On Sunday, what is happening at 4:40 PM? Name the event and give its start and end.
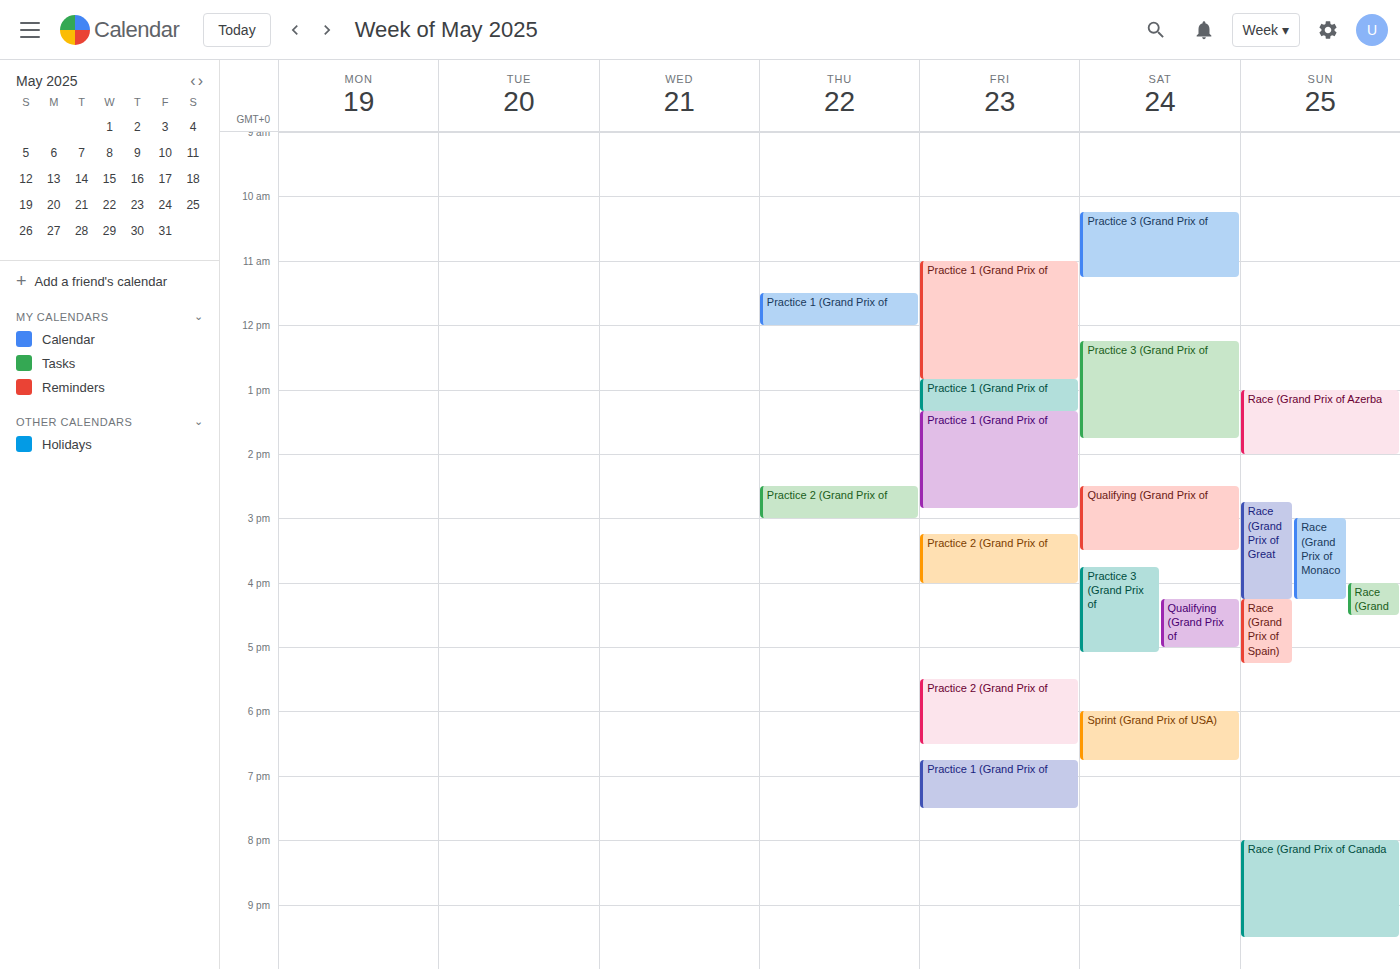
"Race (Grand Prix of Spain)", 4:15 PM to 5:15 PM